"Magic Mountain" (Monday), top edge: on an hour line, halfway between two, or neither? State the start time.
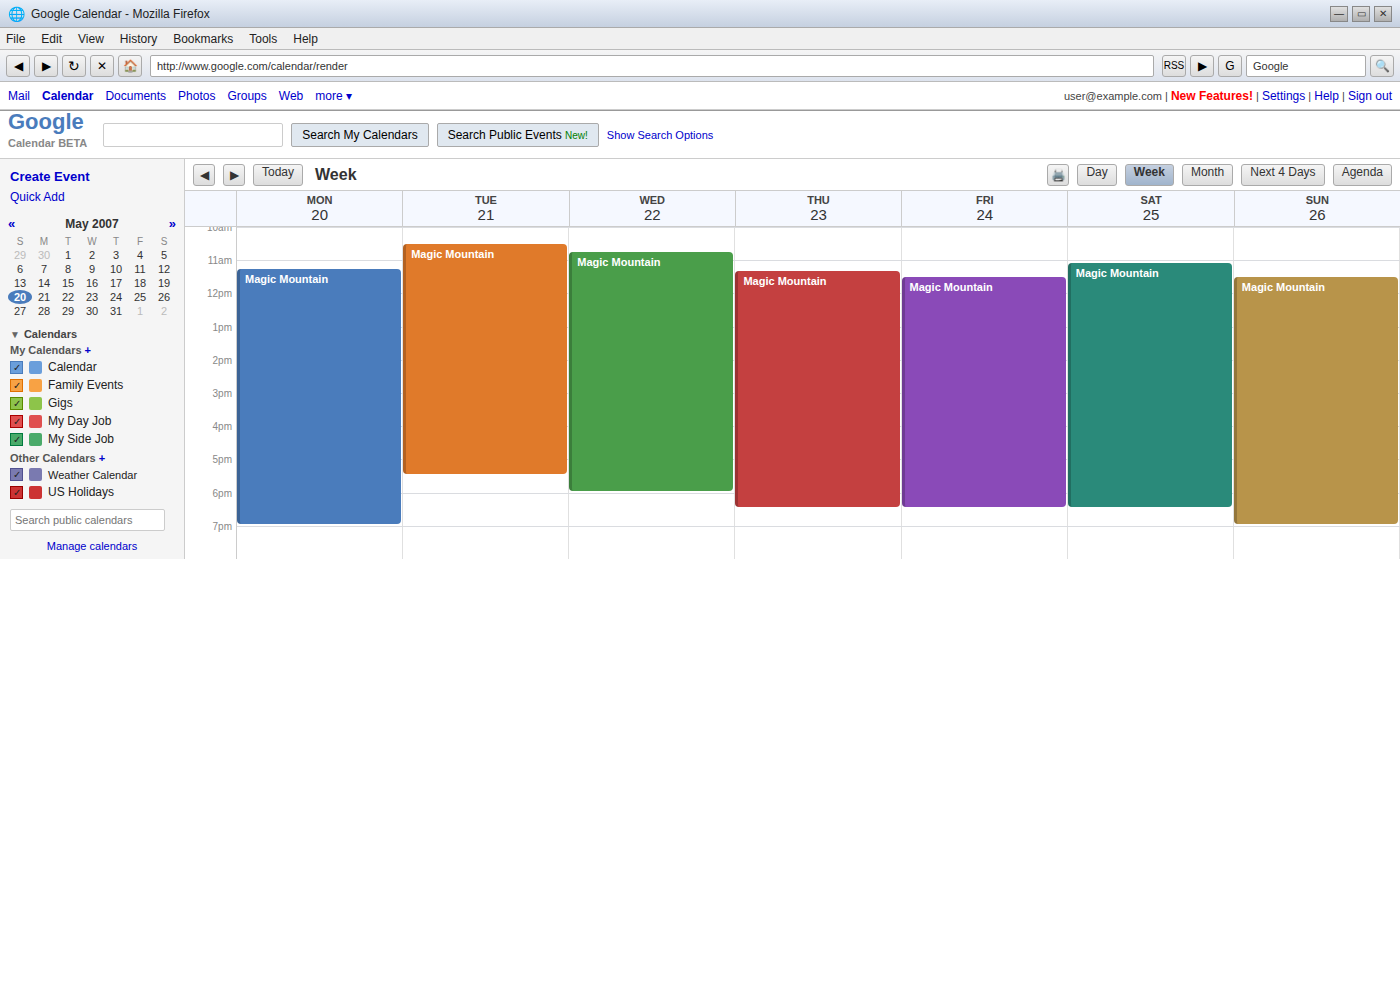
11:15 -- neither: a quarter of the way from the 11:00 line to the 12:00 line.